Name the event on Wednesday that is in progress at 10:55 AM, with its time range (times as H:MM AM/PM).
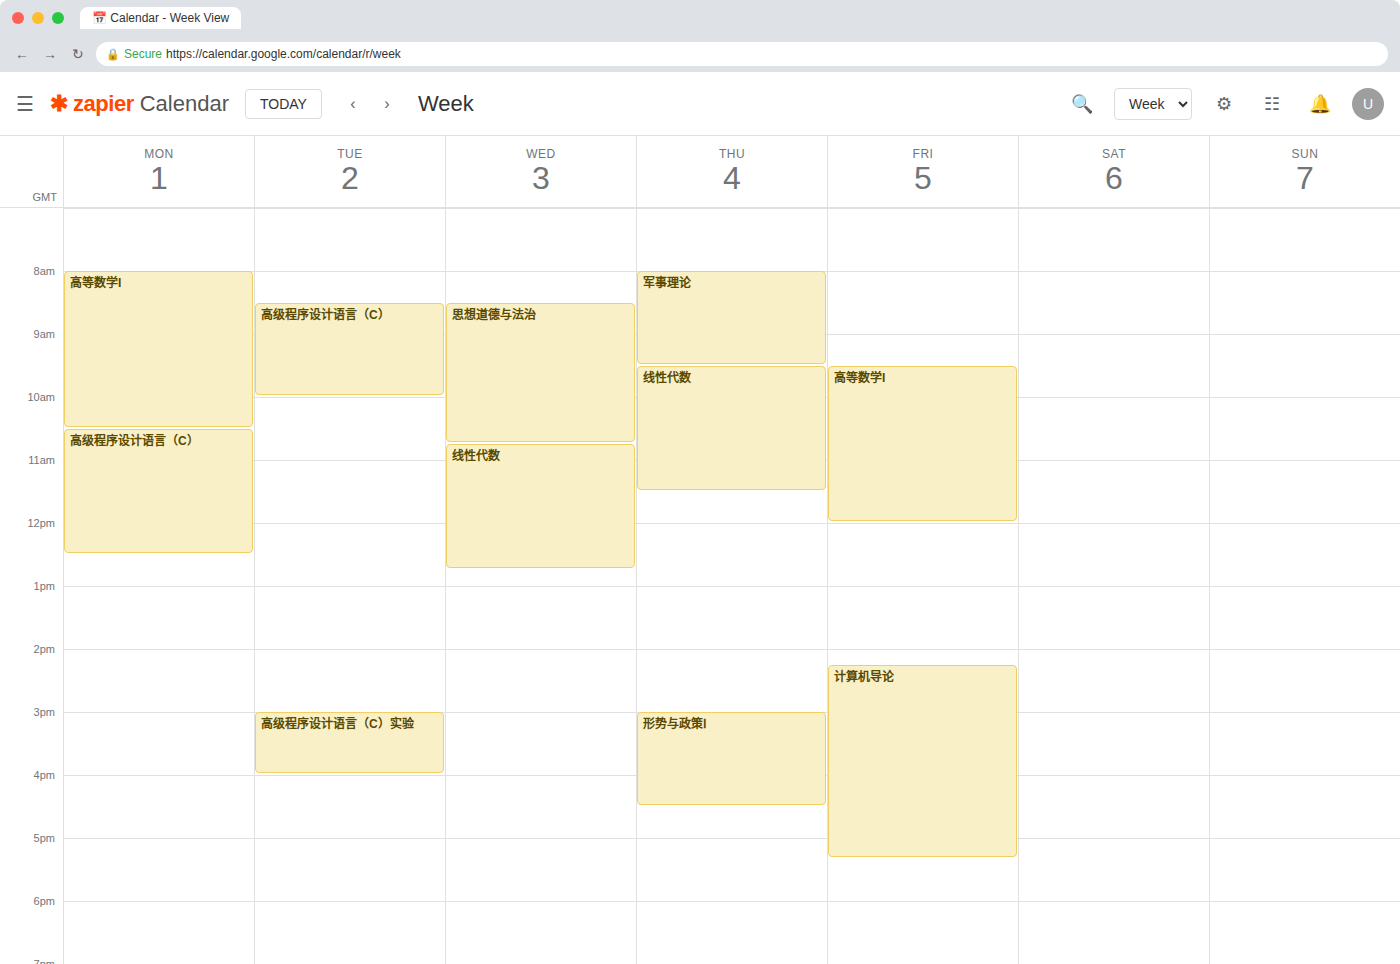
"线性代数", 10:45 AM to 12:45 PM